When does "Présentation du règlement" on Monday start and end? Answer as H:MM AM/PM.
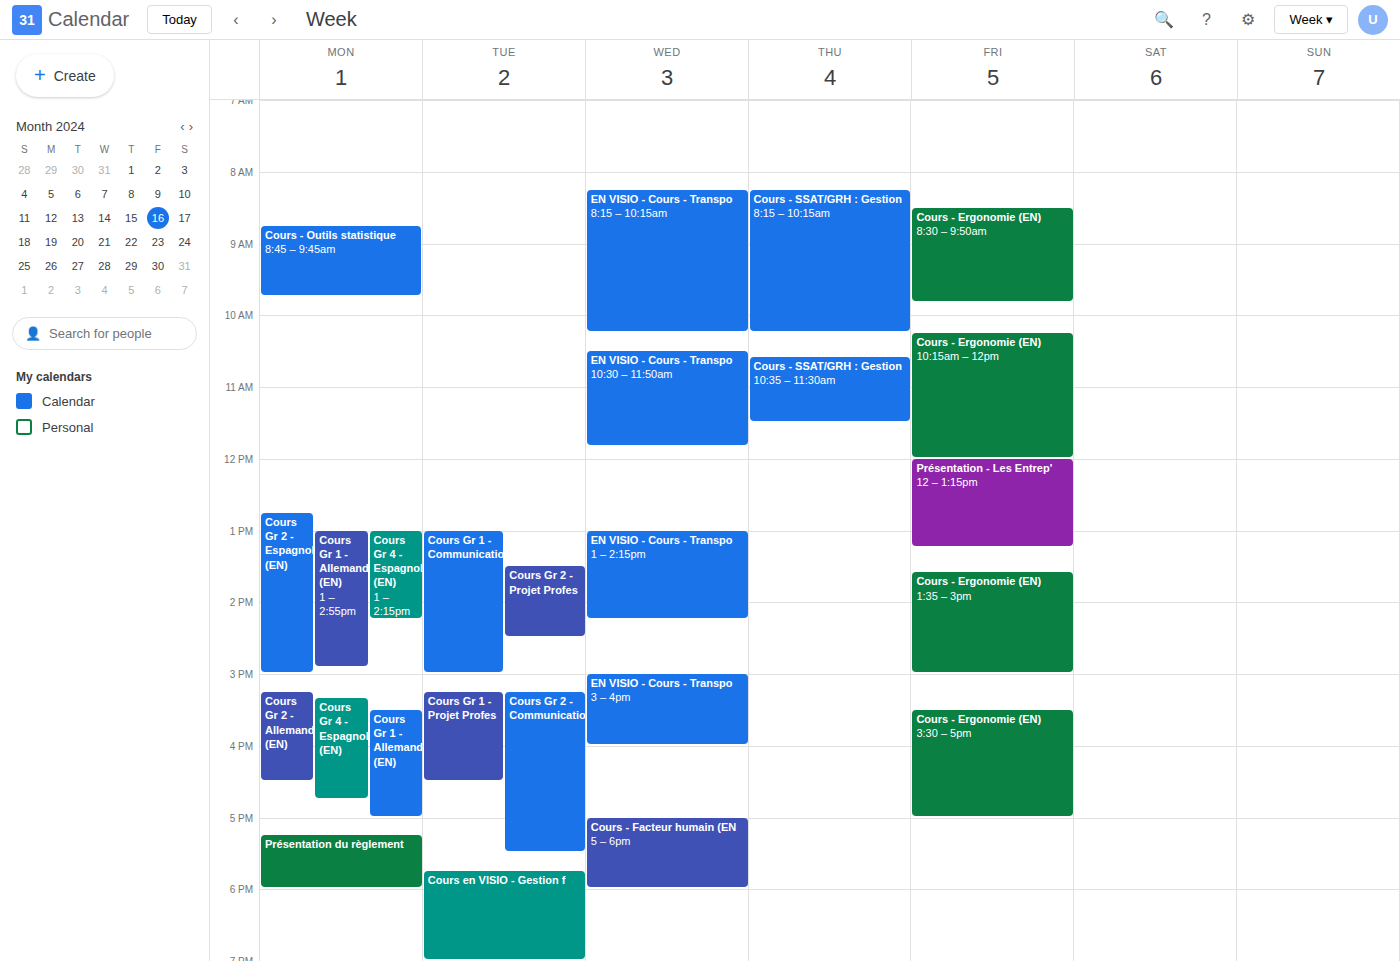
5:15 PM to 6:00 PM